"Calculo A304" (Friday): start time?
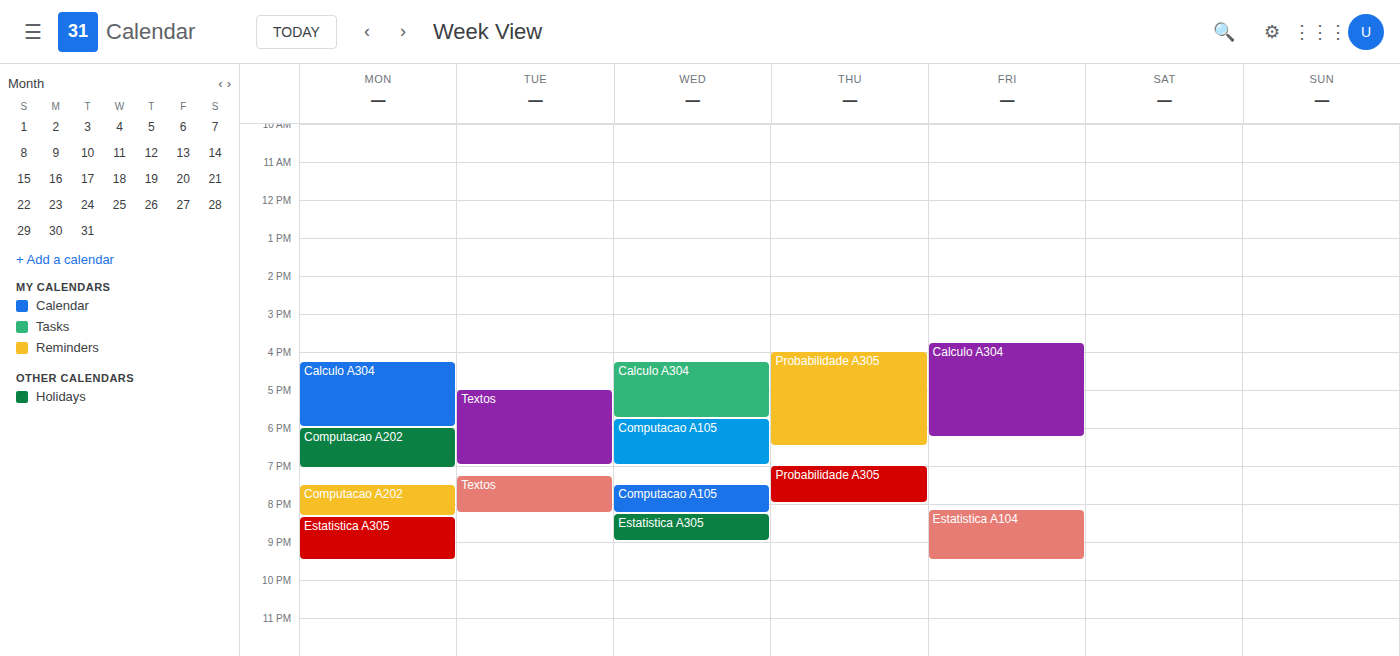
3:45 PM